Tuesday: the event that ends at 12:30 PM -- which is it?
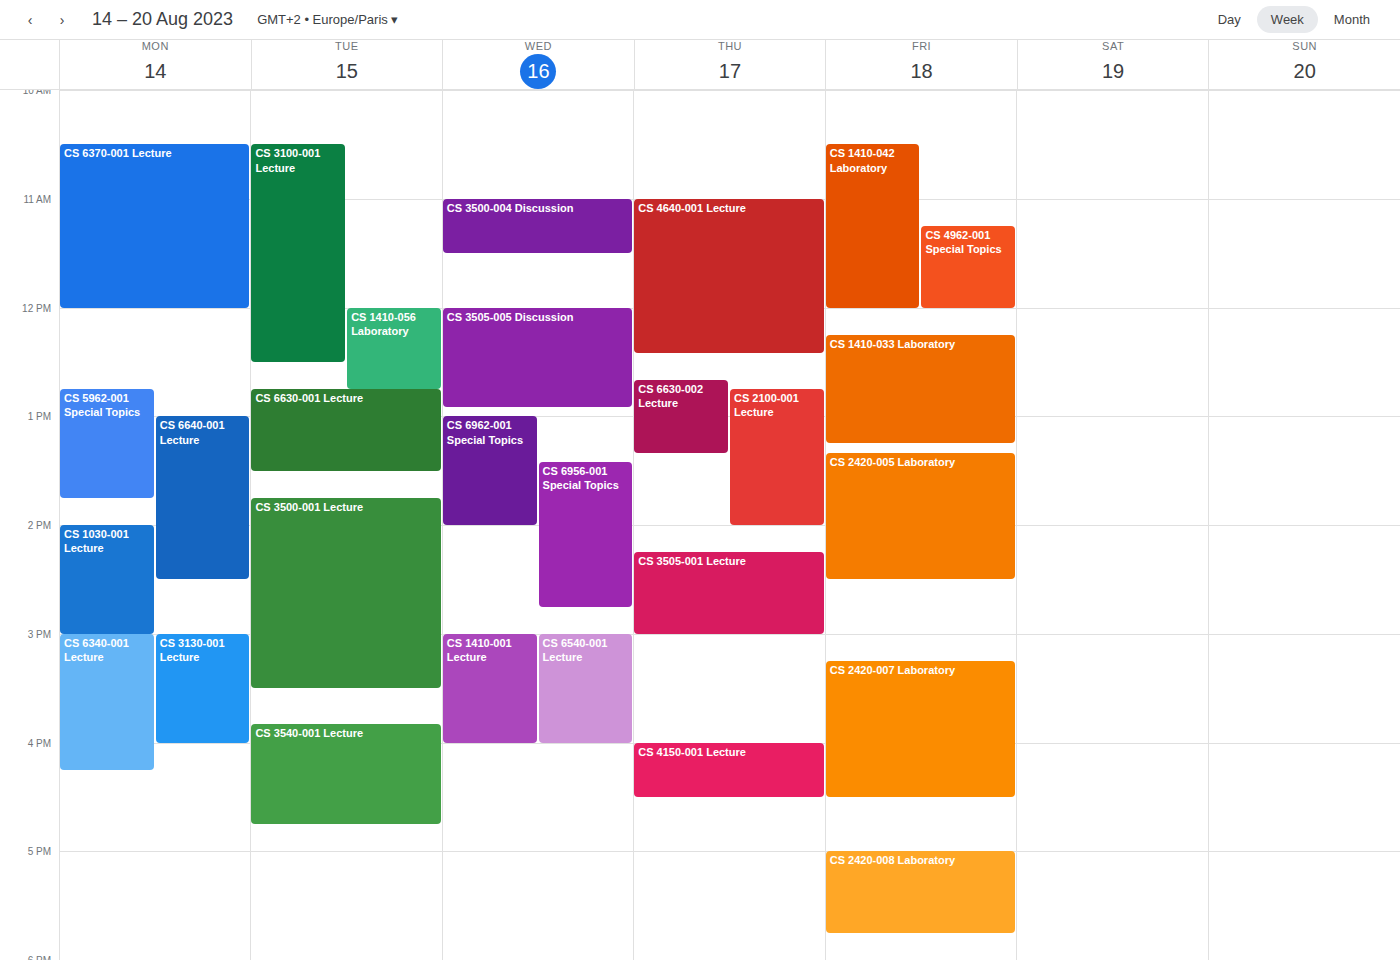
"CS 3100-001 Lecture"